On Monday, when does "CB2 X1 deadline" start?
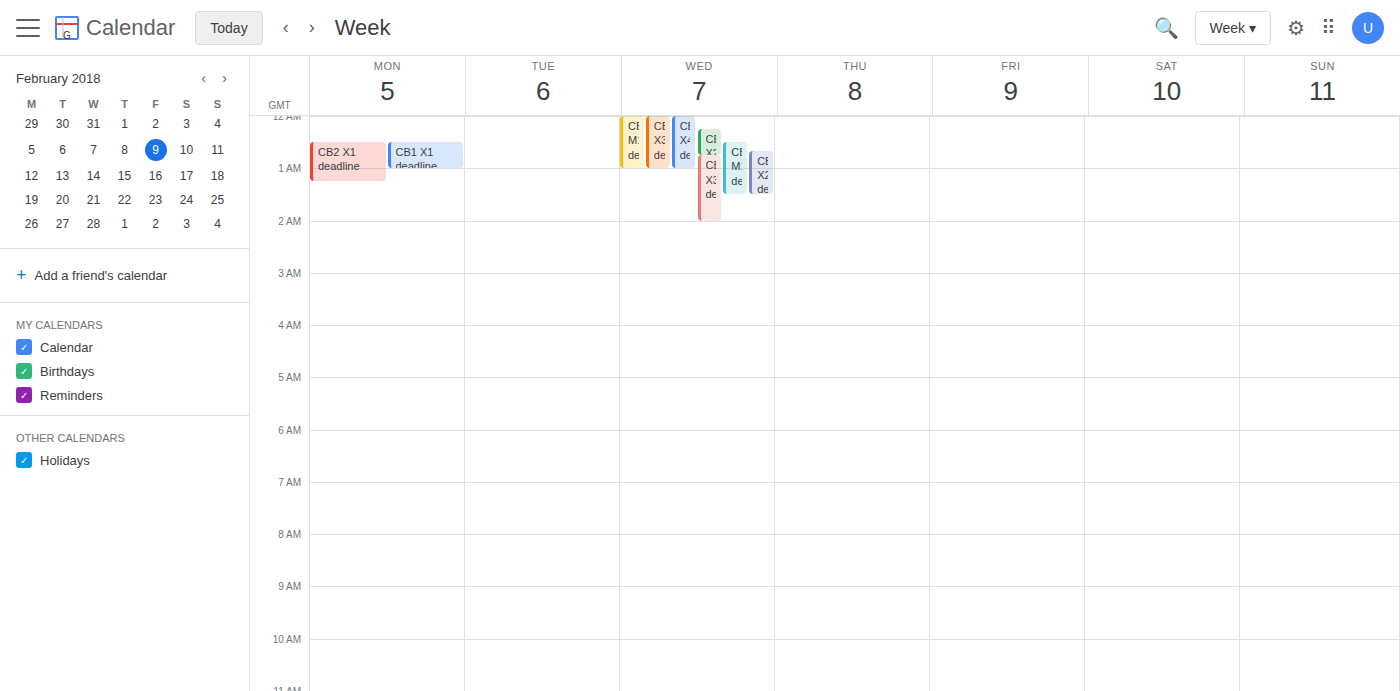
12:30 AM